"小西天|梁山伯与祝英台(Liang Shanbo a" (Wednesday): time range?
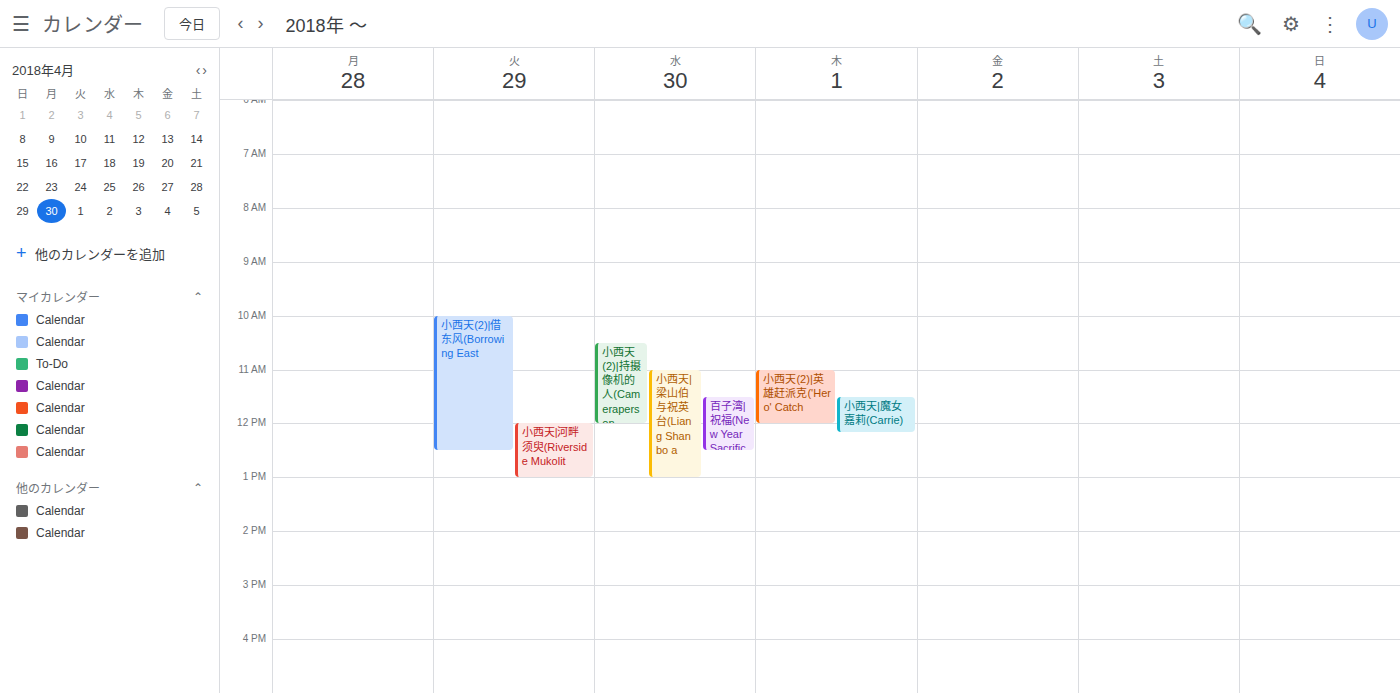
11:00 AM to 1:00 PM